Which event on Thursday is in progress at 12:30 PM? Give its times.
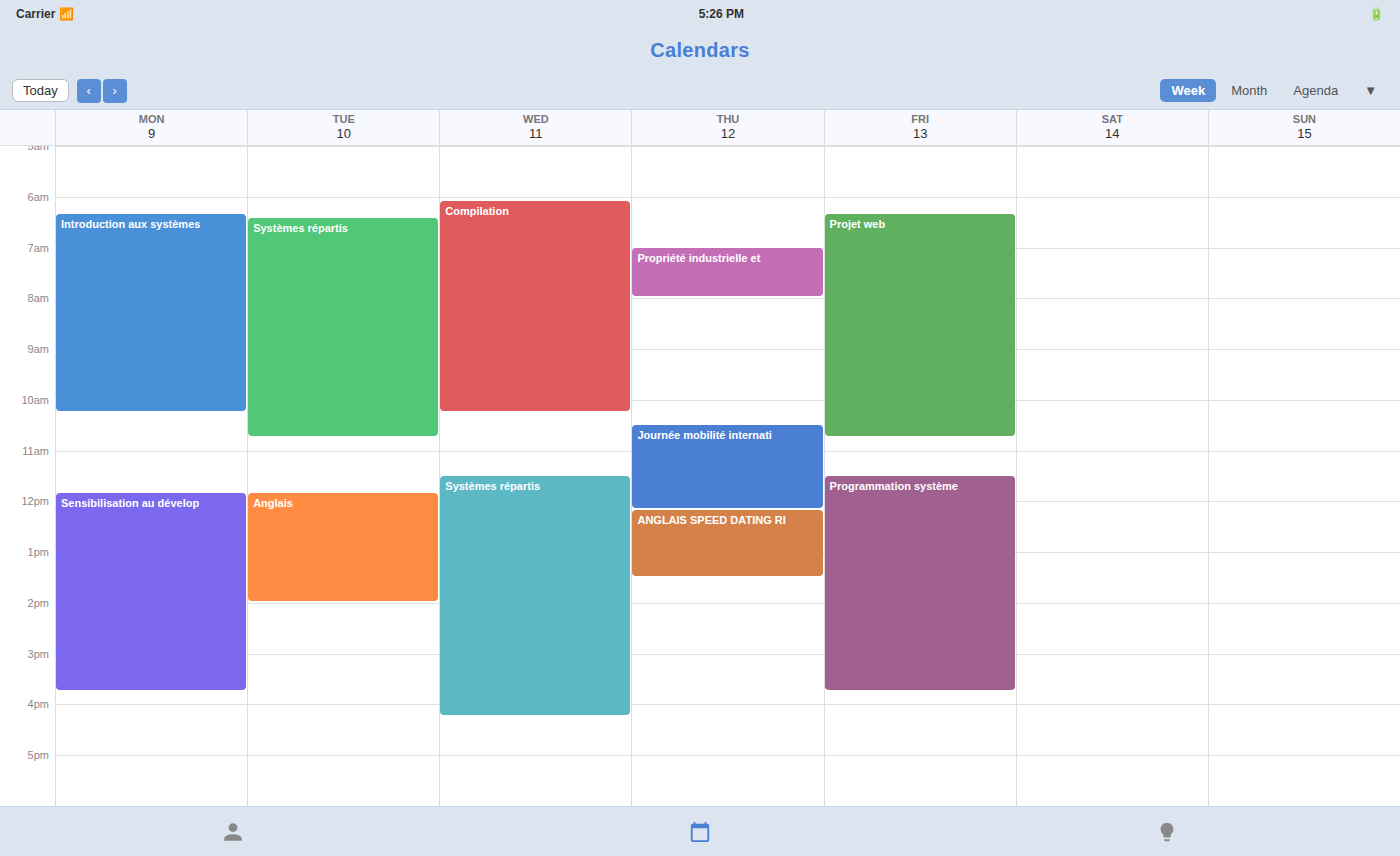
"ANGLAIS SPEED DATING RI", 12:10 PM to 1:30 PM